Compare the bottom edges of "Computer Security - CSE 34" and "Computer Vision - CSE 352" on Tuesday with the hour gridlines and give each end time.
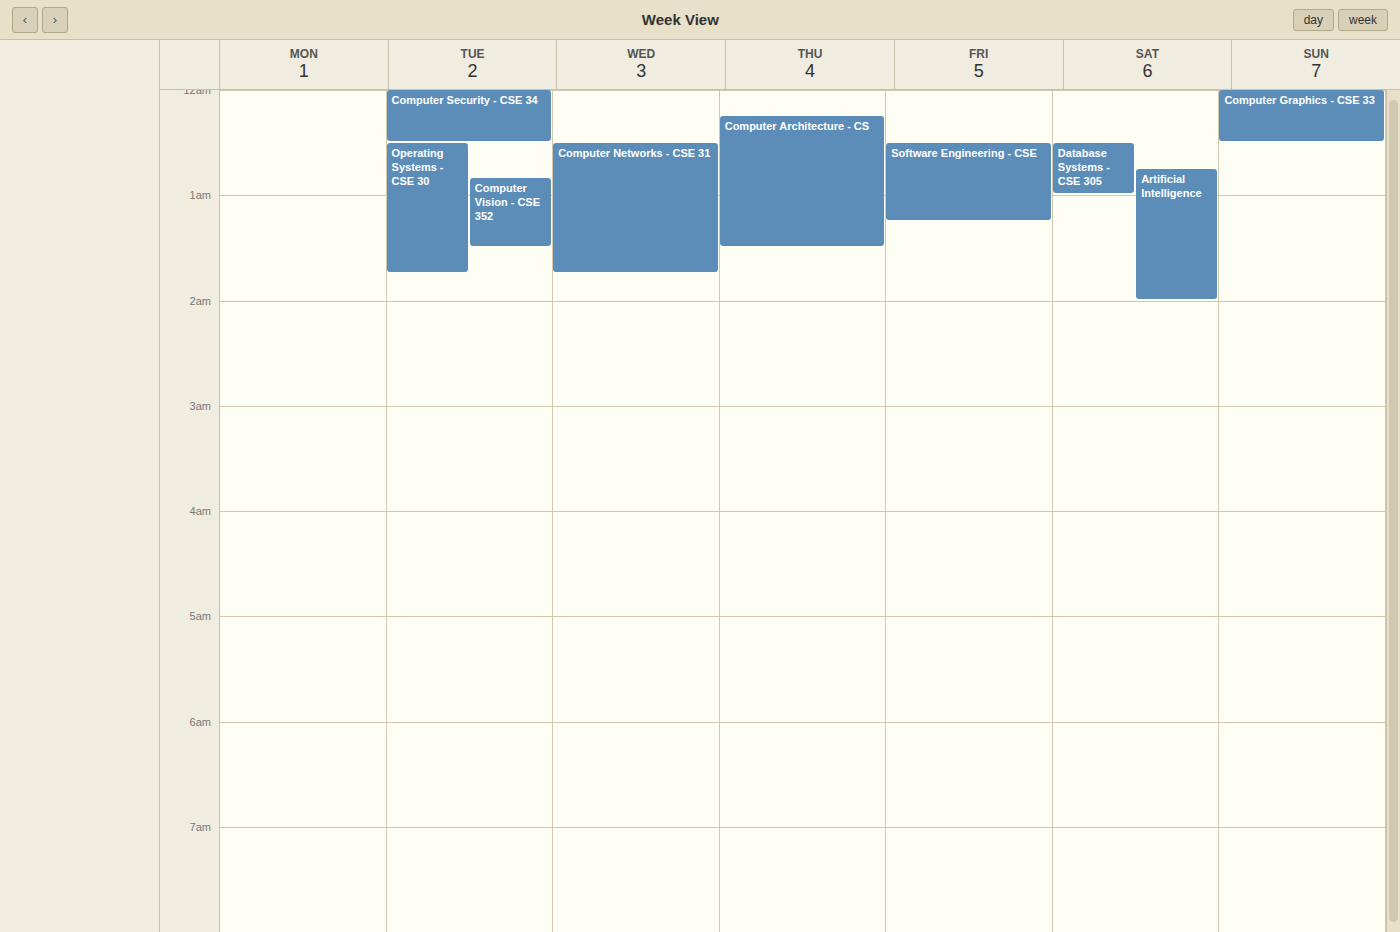
"Computer Security - CSE 34": 12:30 AM, halfway between the 12 AM and 1 AM lines. "Computer Vision - CSE 352": 1:30 AM, halfway between the 1 AM and 2 AM lines.